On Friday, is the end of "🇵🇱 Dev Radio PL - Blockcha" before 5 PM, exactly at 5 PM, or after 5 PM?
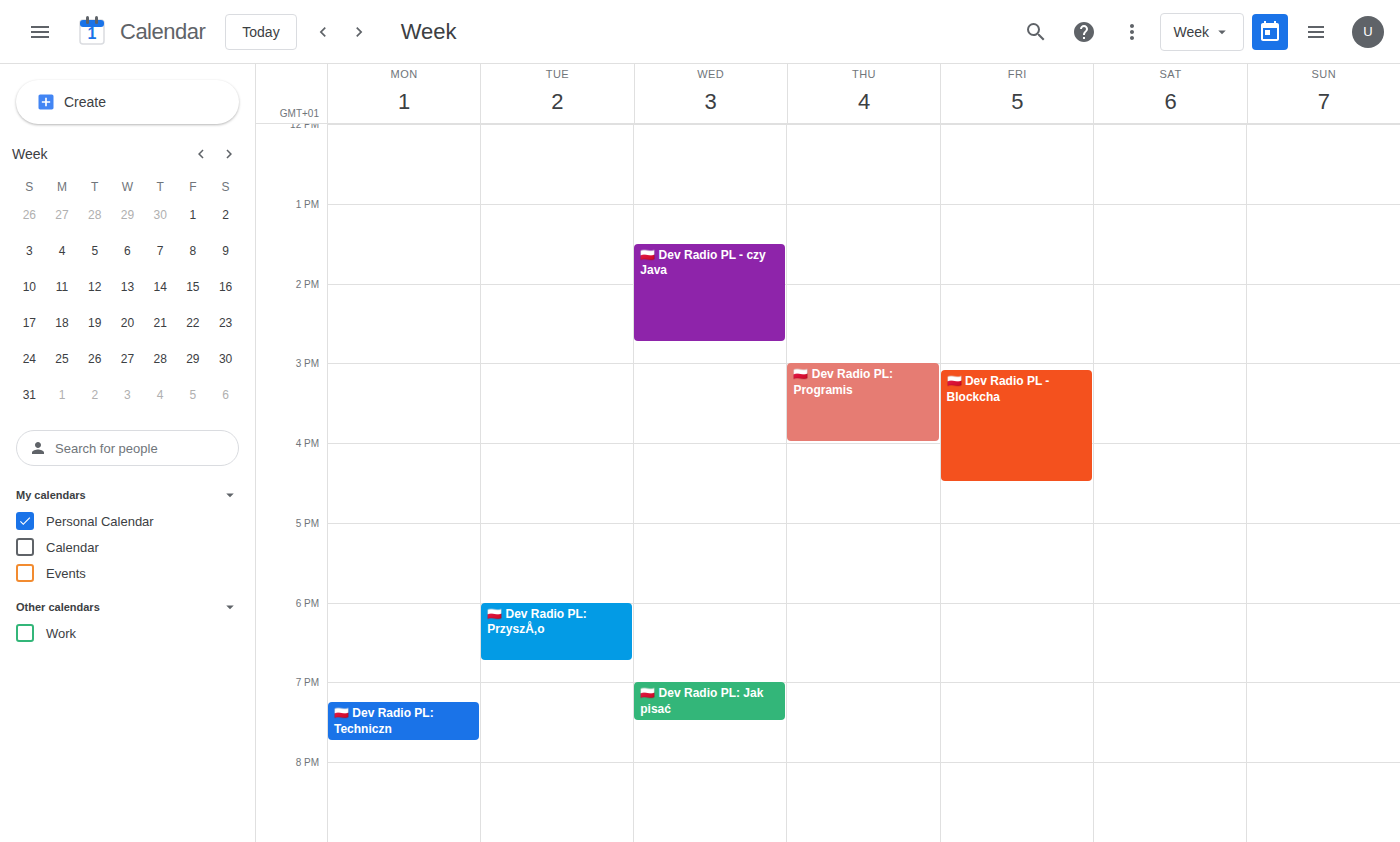
4:30 PM -- before 5 PM, 30 minutes above the 5 PM line.